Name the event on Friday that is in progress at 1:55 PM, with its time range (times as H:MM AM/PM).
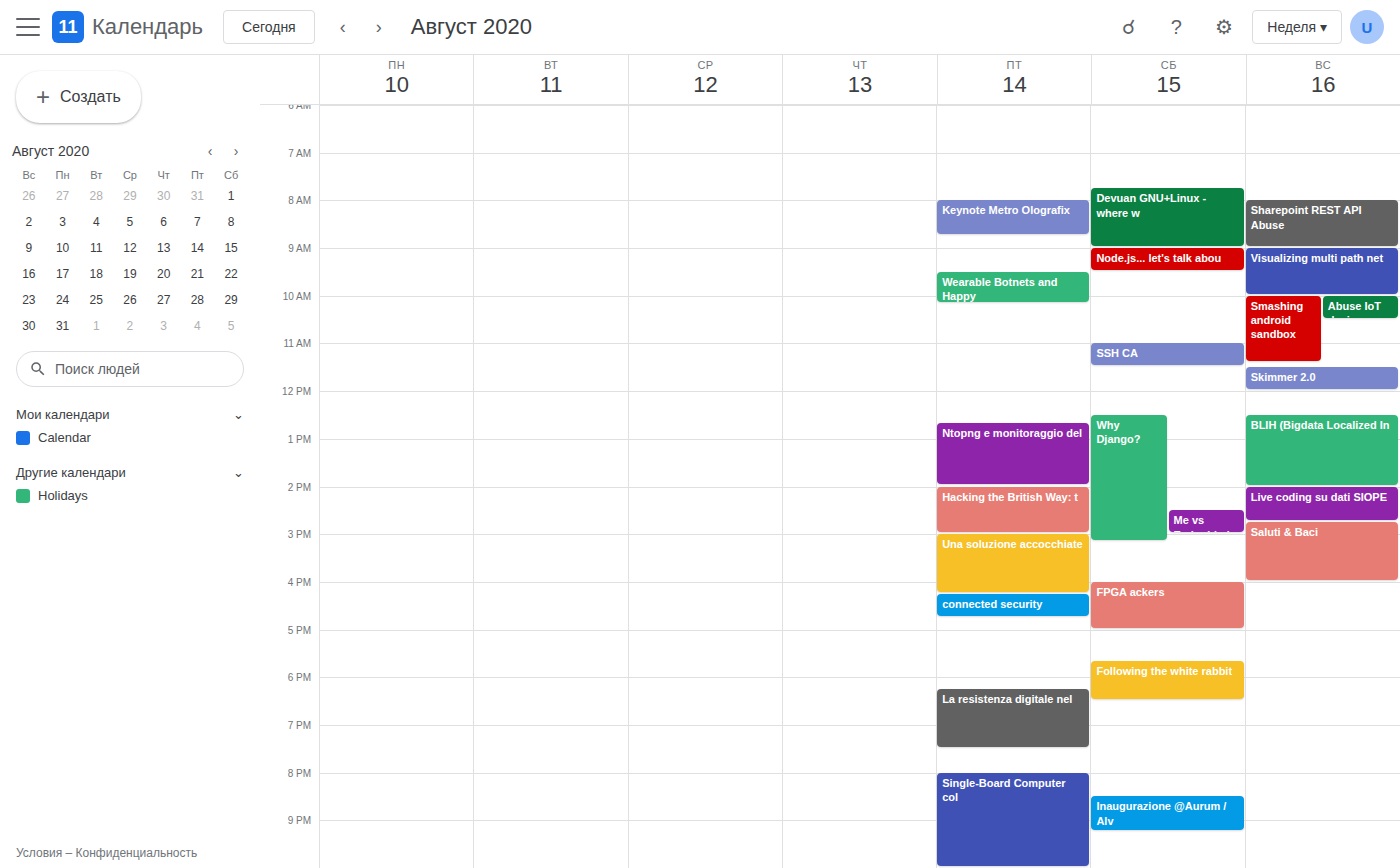
"Ntopng e monitoraggio del", 12:40 PM to 2:00 PM